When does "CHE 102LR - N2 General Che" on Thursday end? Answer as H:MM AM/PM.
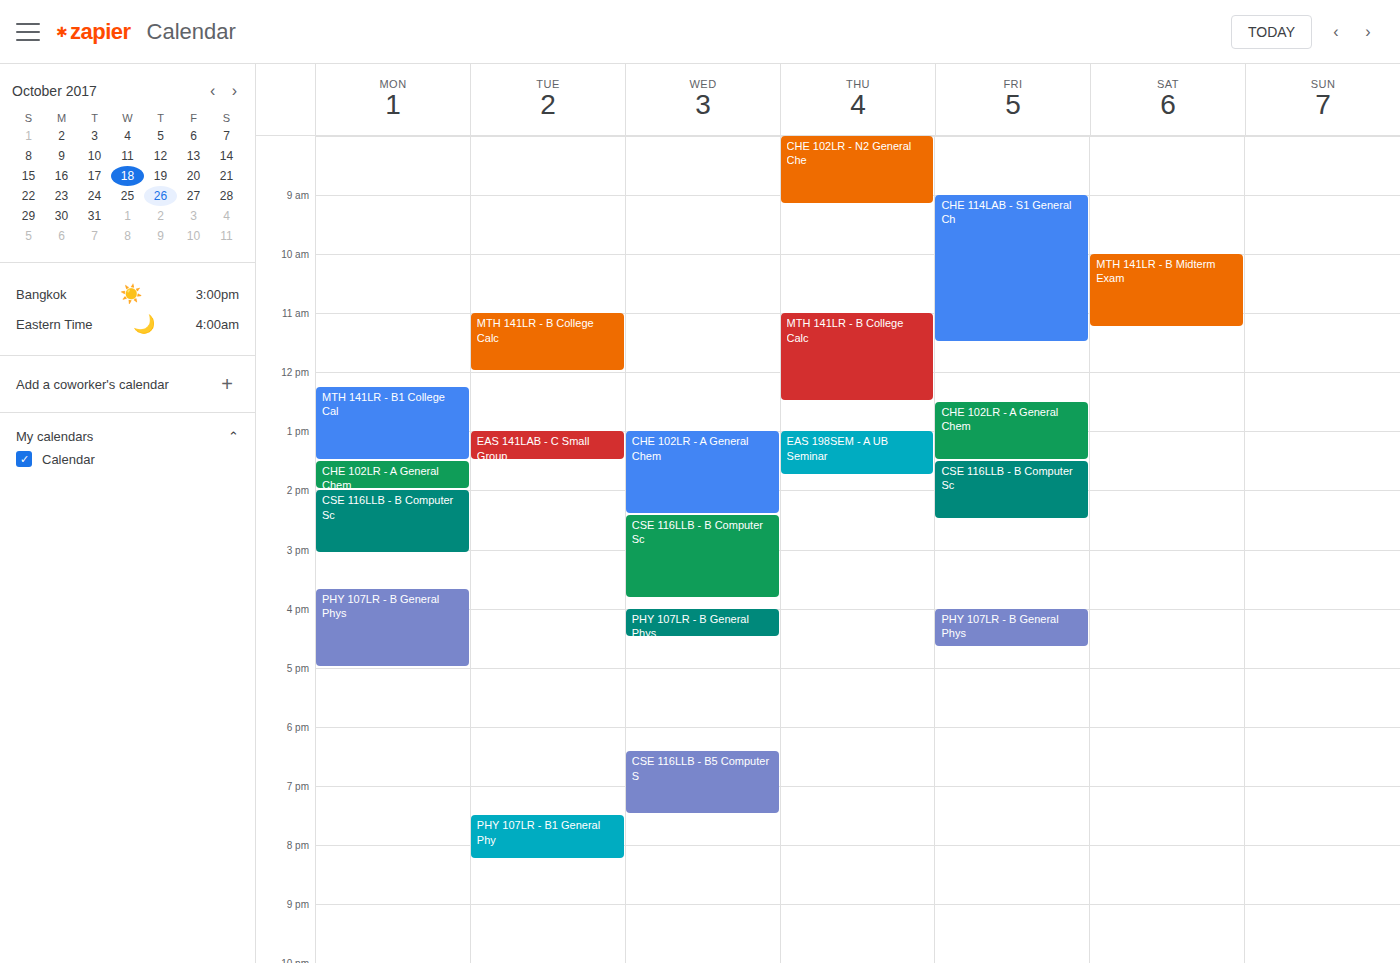
9:10 AM